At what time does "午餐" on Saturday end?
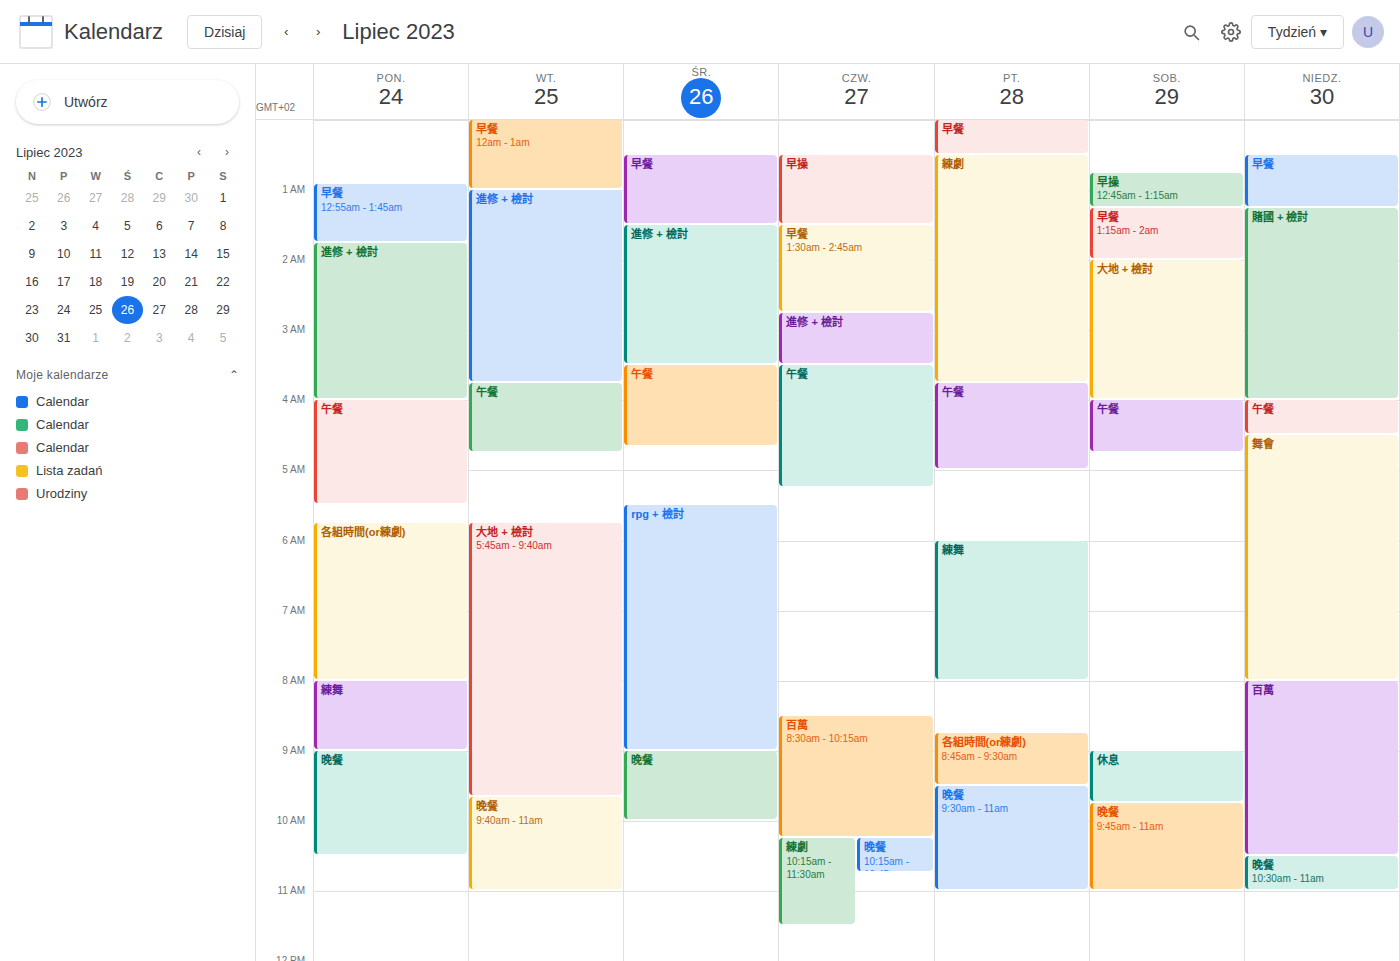
4:45 AM